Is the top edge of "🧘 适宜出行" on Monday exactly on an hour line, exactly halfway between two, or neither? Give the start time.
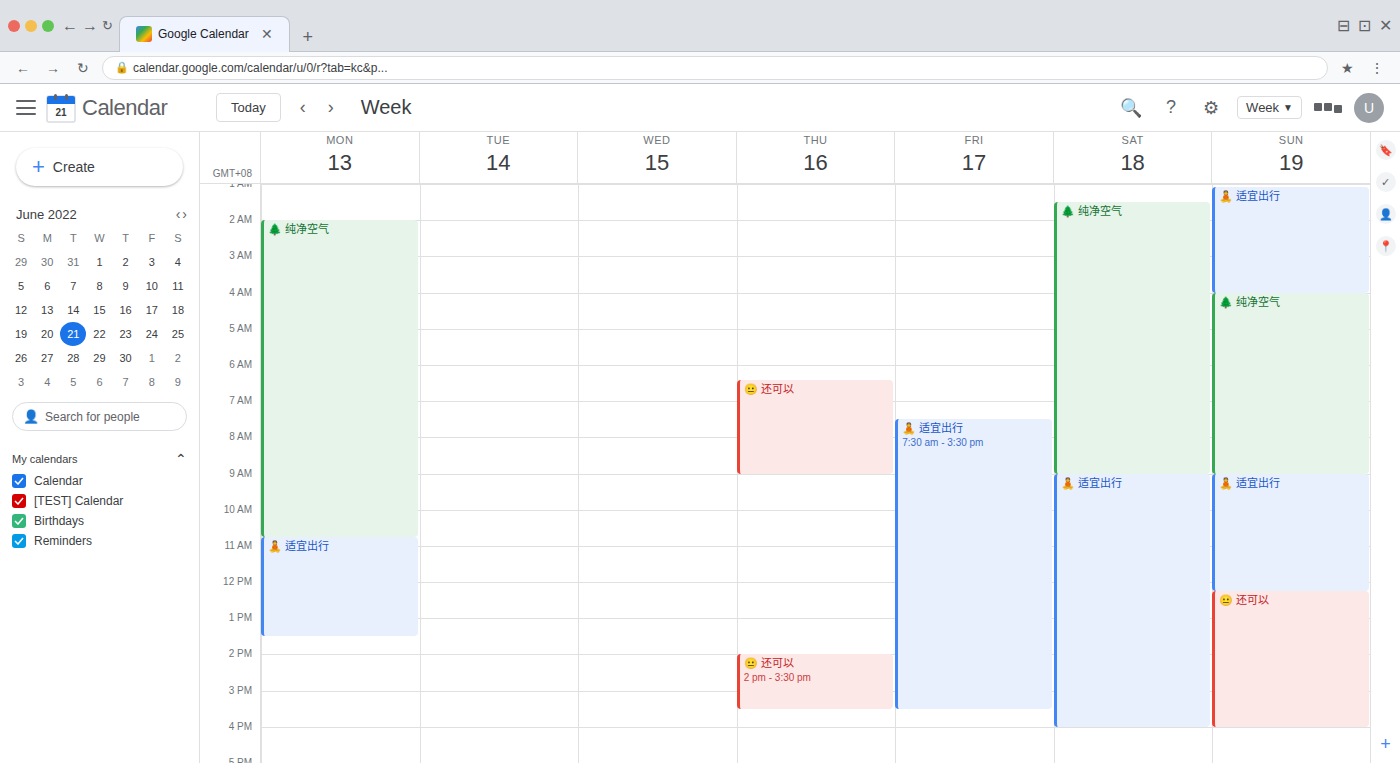
10:45 AM -- neither: three quarters of the way from the 10 AM line to the 11 AM line.